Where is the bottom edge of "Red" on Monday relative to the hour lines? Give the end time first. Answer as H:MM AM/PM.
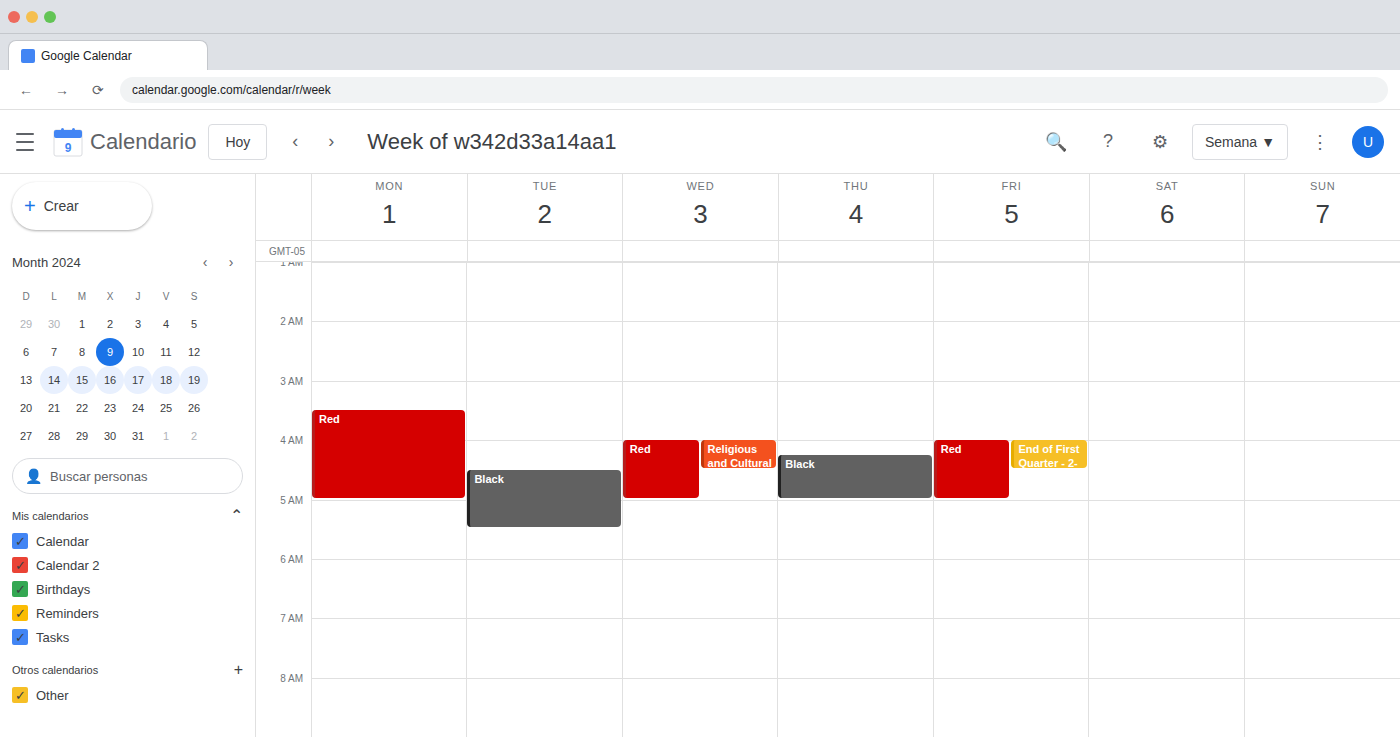
5:00 AM -- exactly on the 5 AM line.